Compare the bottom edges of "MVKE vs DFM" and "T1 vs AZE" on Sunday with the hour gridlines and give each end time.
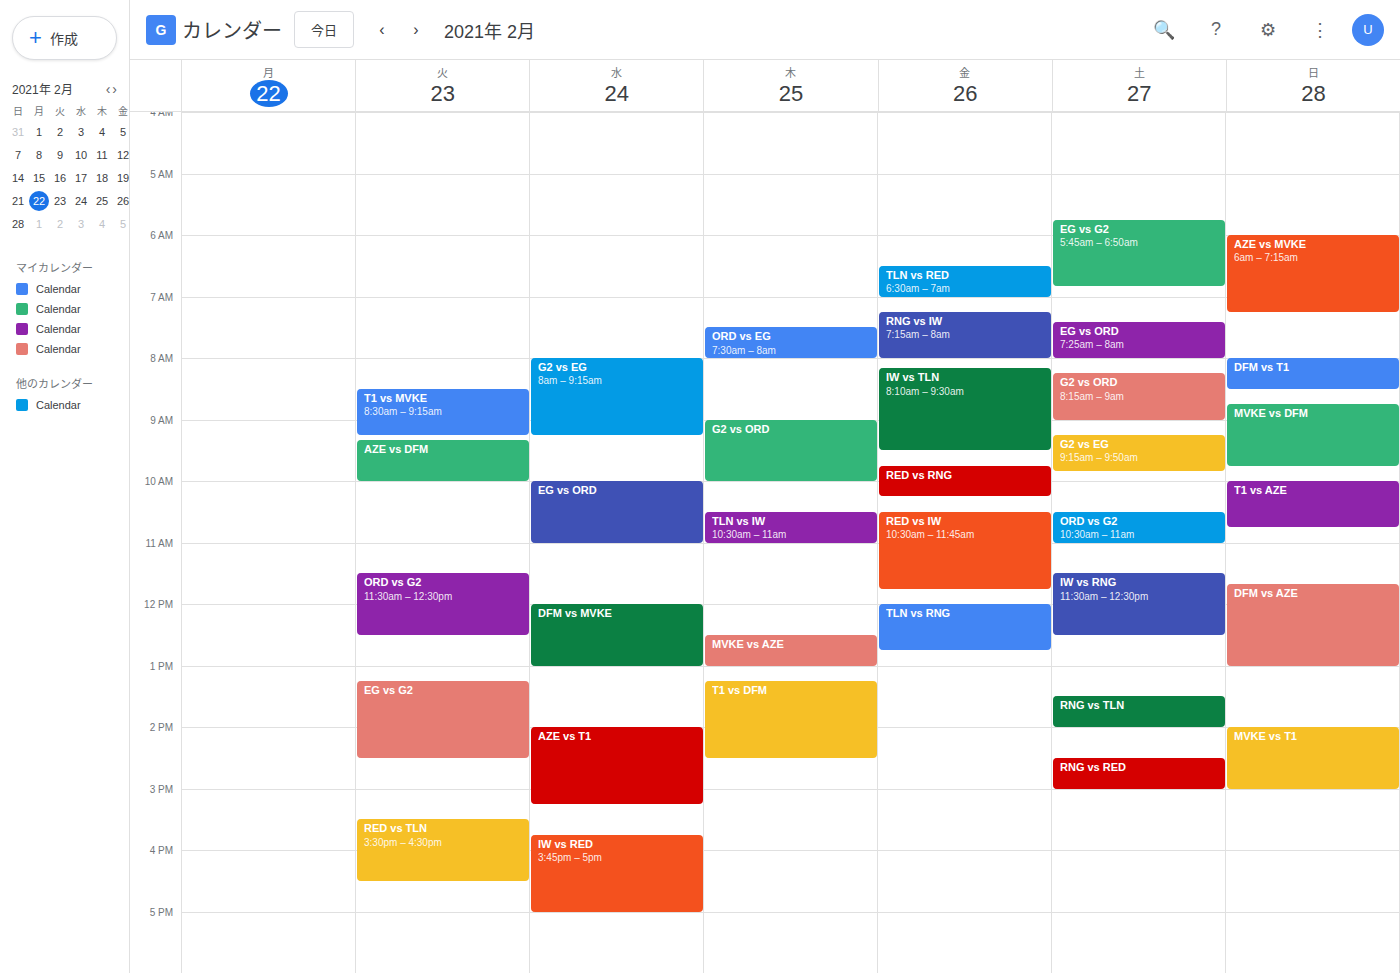
"MVKE vs DFM": 9:45 AM, neither: three quarters of the way from the 9 AM line to the 10 AM line. "T1 vs AZE": 10:45 AM, neither: three quarters of the way from the 10 AM line to the 11 AM line.